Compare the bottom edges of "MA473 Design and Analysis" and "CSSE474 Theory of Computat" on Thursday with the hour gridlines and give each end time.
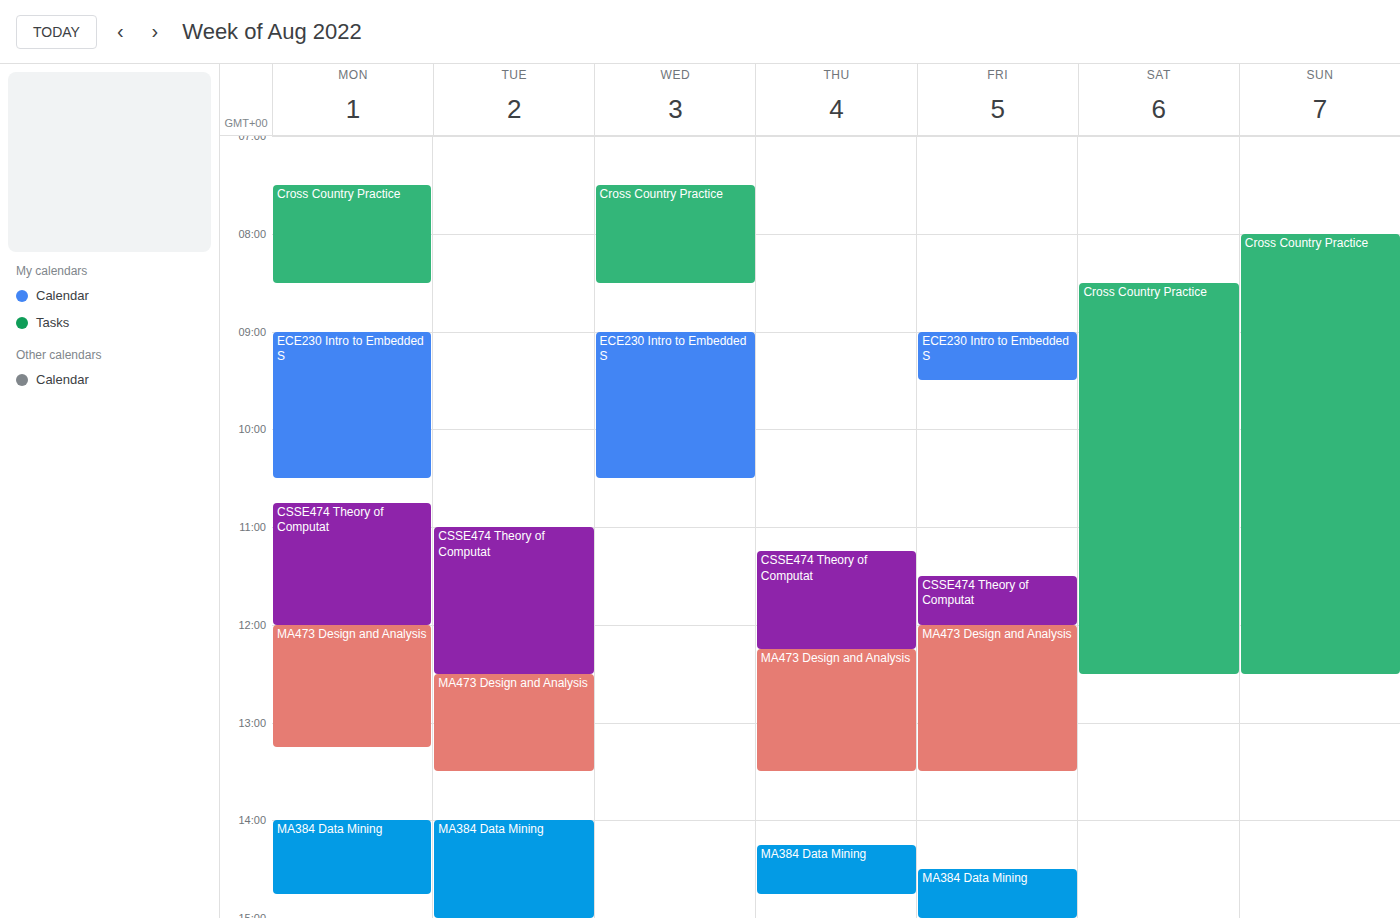
"MA473 Design and Analysis": 13:30, halfway between the 13:00 and 14:00 lines. "CSSE474 Theory of Computat": 12:15, neither: a quarter of the way from the 12:00 line to the 13:00 line.